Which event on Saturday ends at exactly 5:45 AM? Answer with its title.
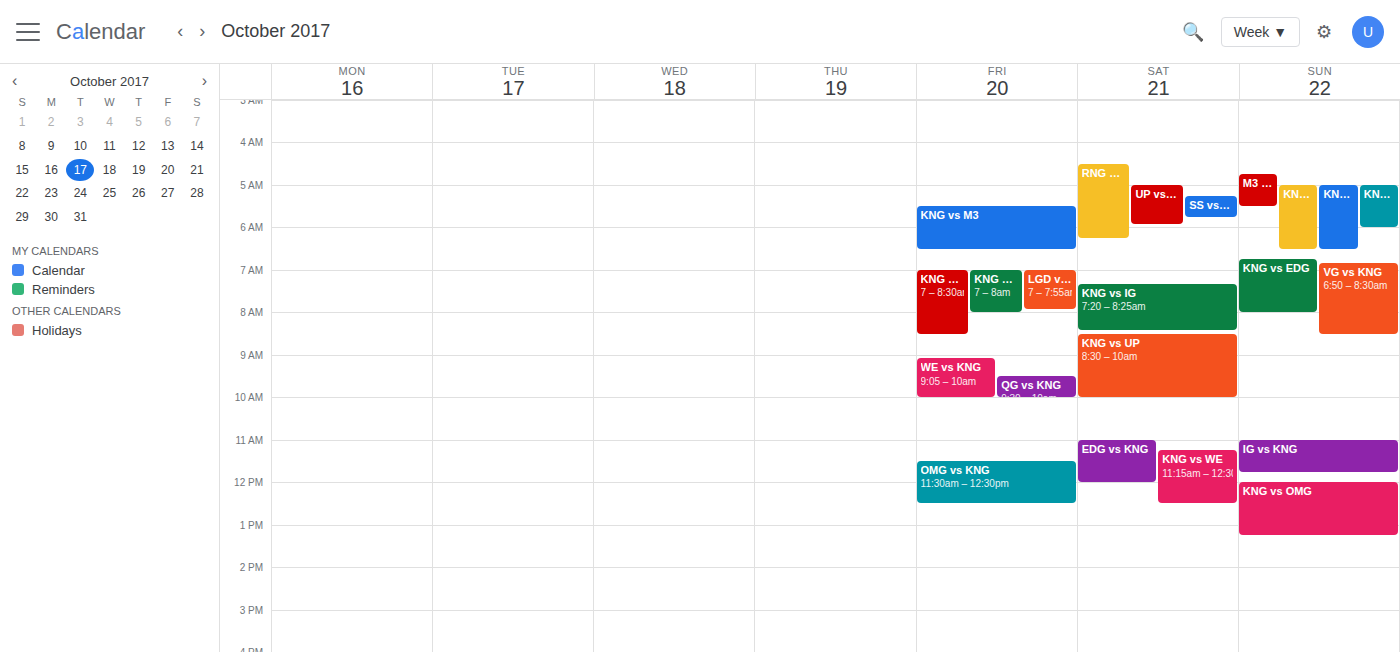
"SS vs KNG"